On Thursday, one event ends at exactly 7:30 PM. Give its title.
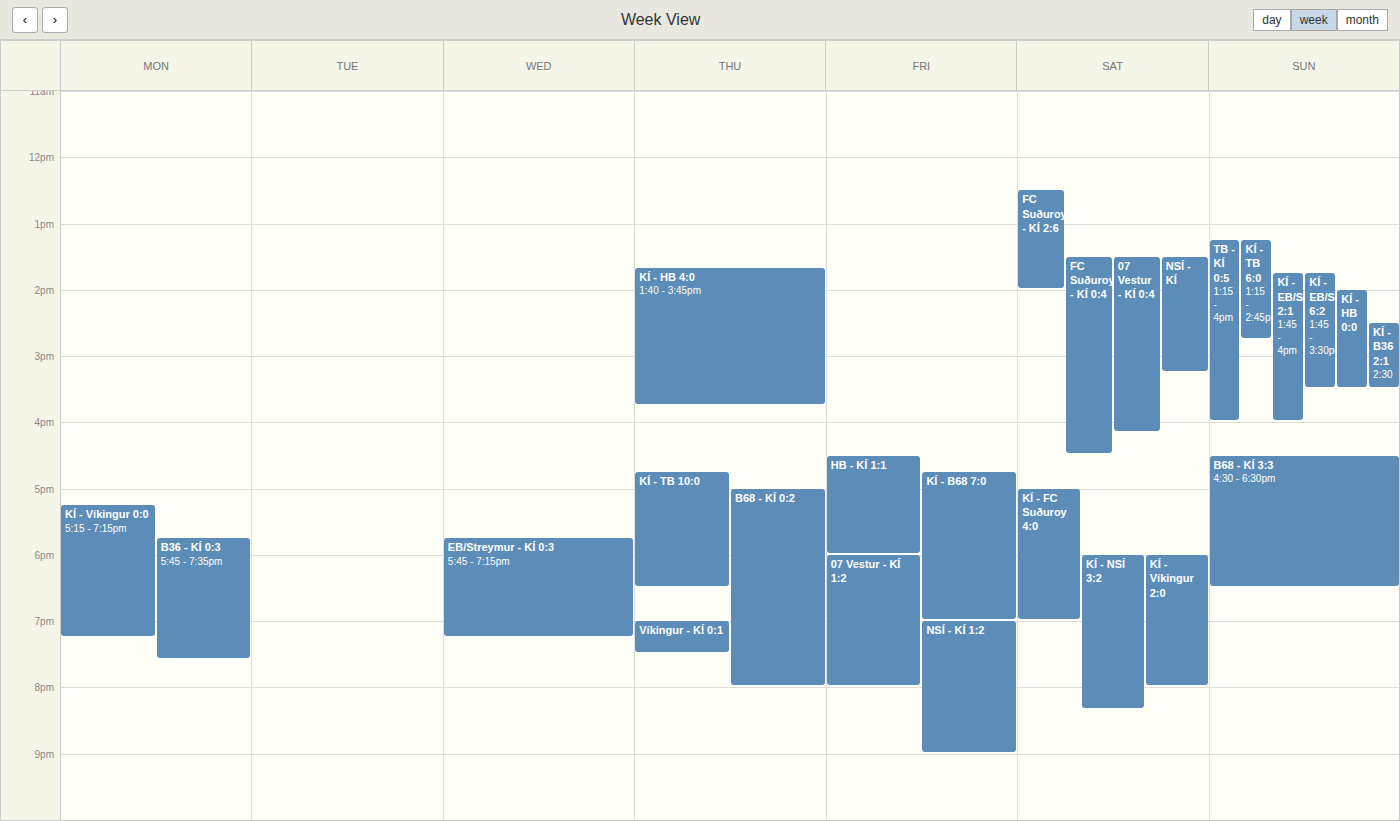
"Víkingur - KÍ 0:1"